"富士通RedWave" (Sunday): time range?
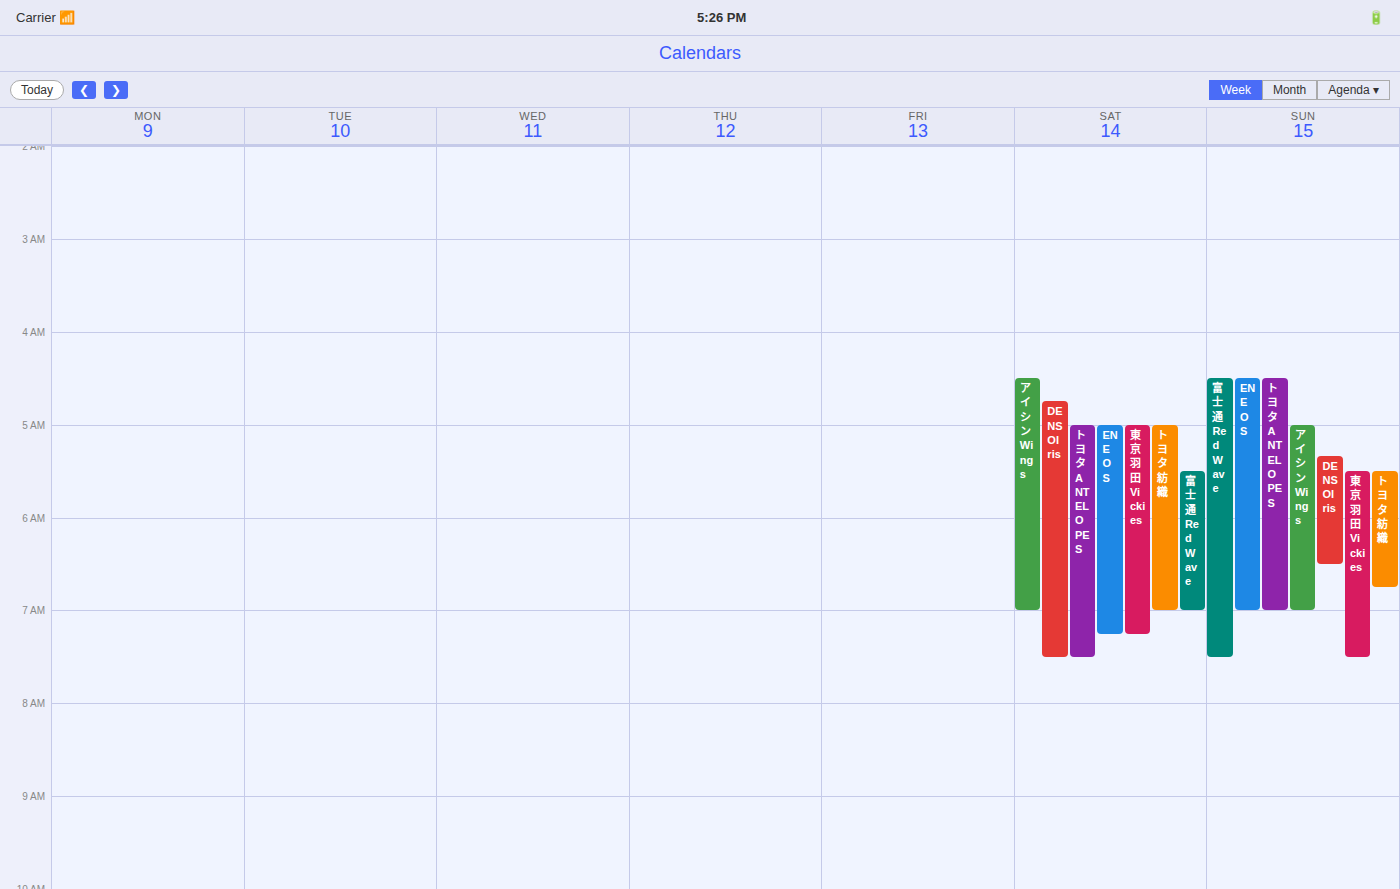
04:30 to 07:30